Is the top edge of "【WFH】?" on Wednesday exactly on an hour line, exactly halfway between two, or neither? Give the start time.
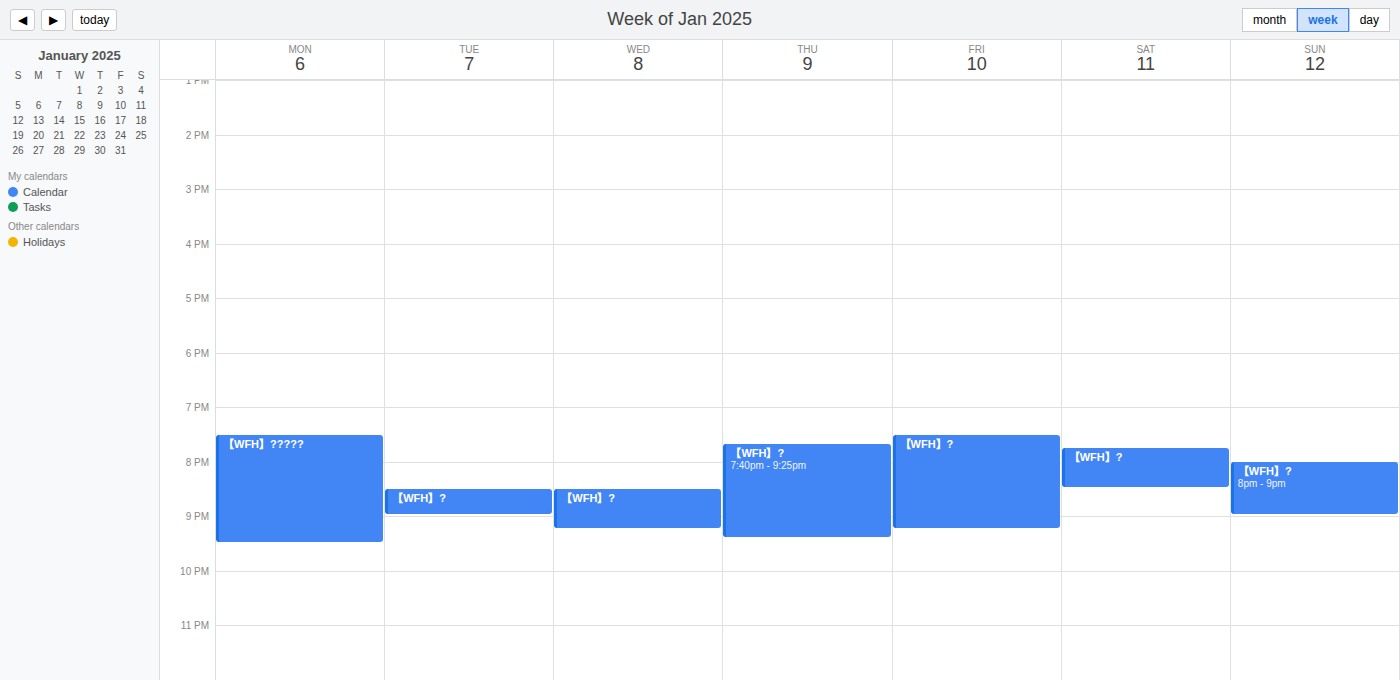
8:30 PM -- halfway between the 8 PM and 9 PM lines.